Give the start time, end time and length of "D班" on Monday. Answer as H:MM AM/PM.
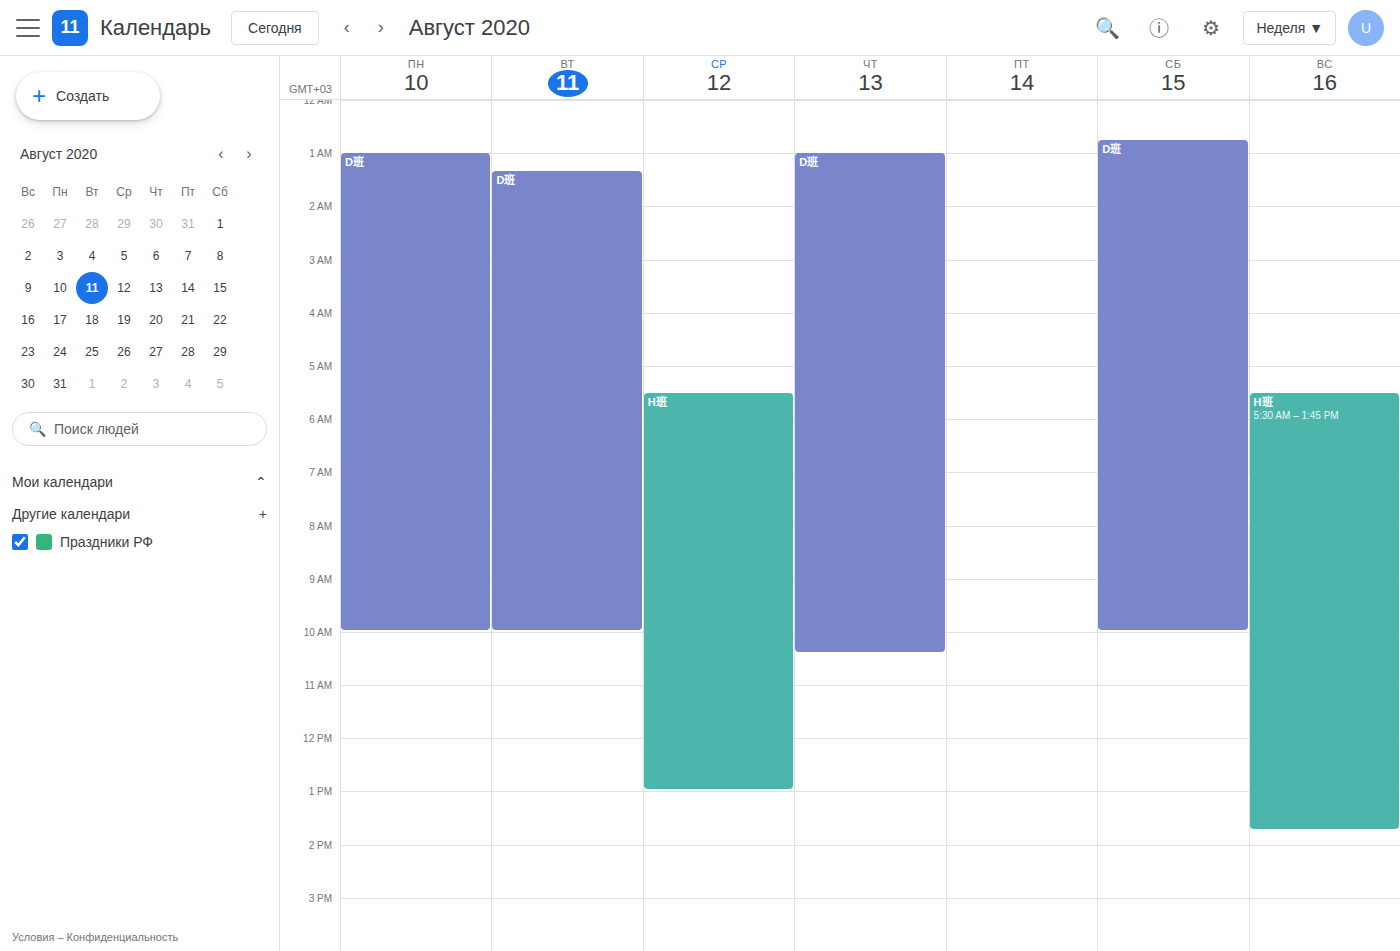
1:00 AM to 10:00 AM, 9 hours